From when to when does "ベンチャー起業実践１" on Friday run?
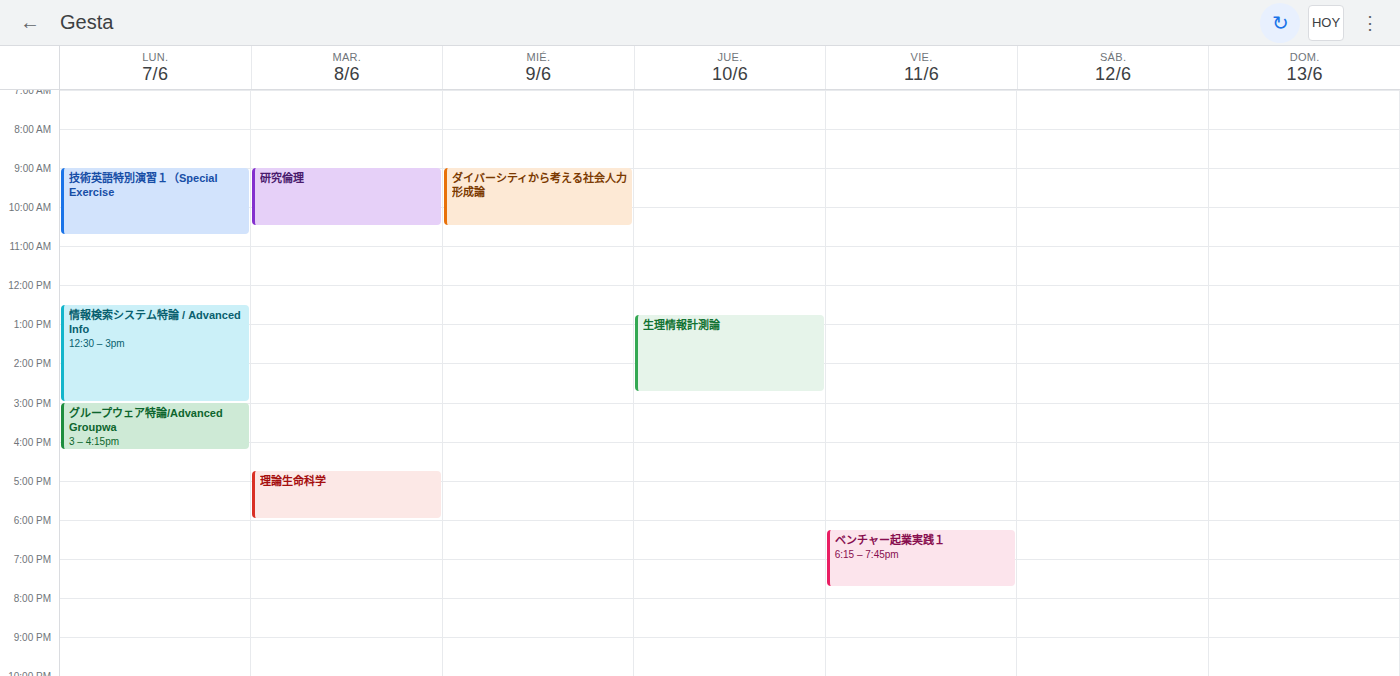
6:15 PM to 7:45 PM